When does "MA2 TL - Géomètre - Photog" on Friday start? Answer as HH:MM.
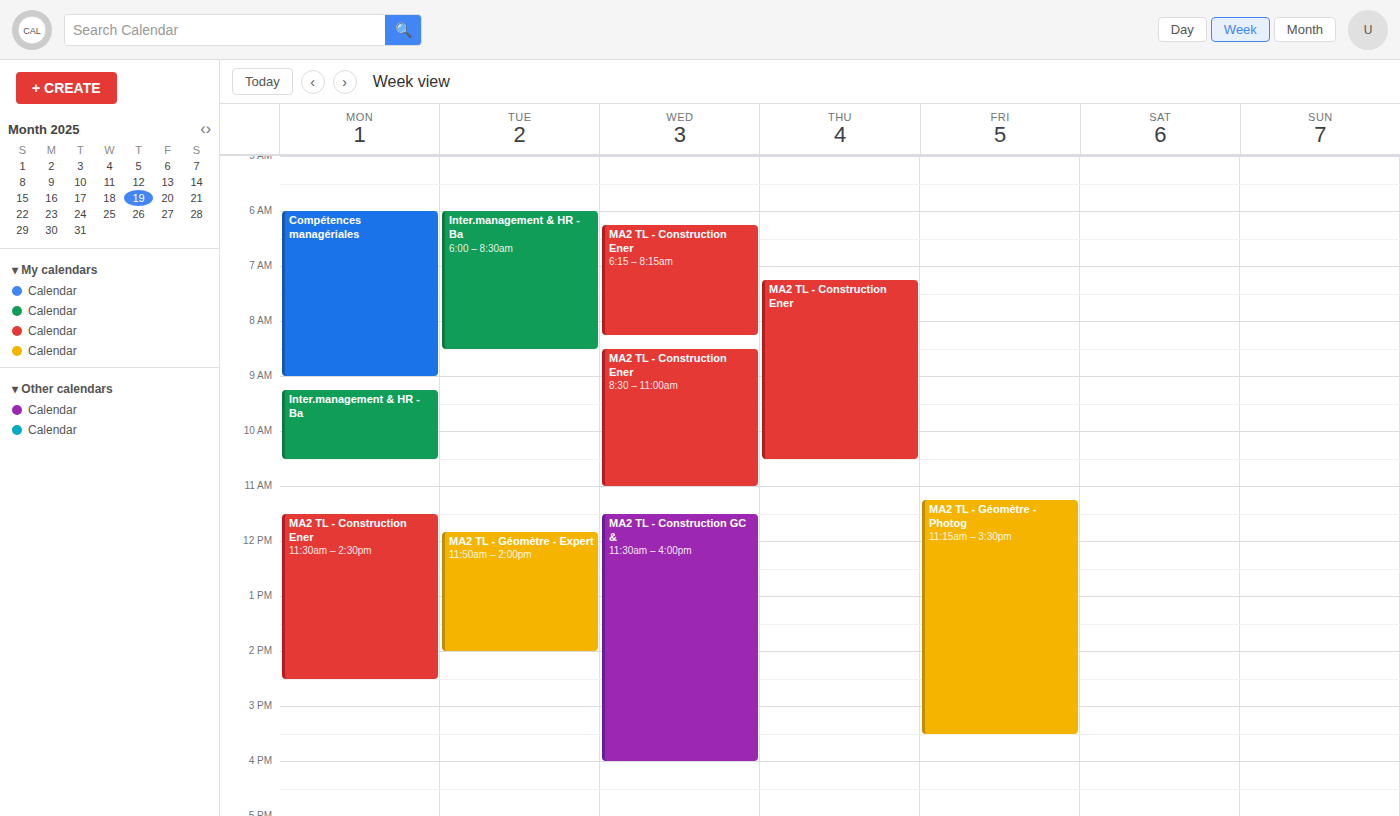
11:15